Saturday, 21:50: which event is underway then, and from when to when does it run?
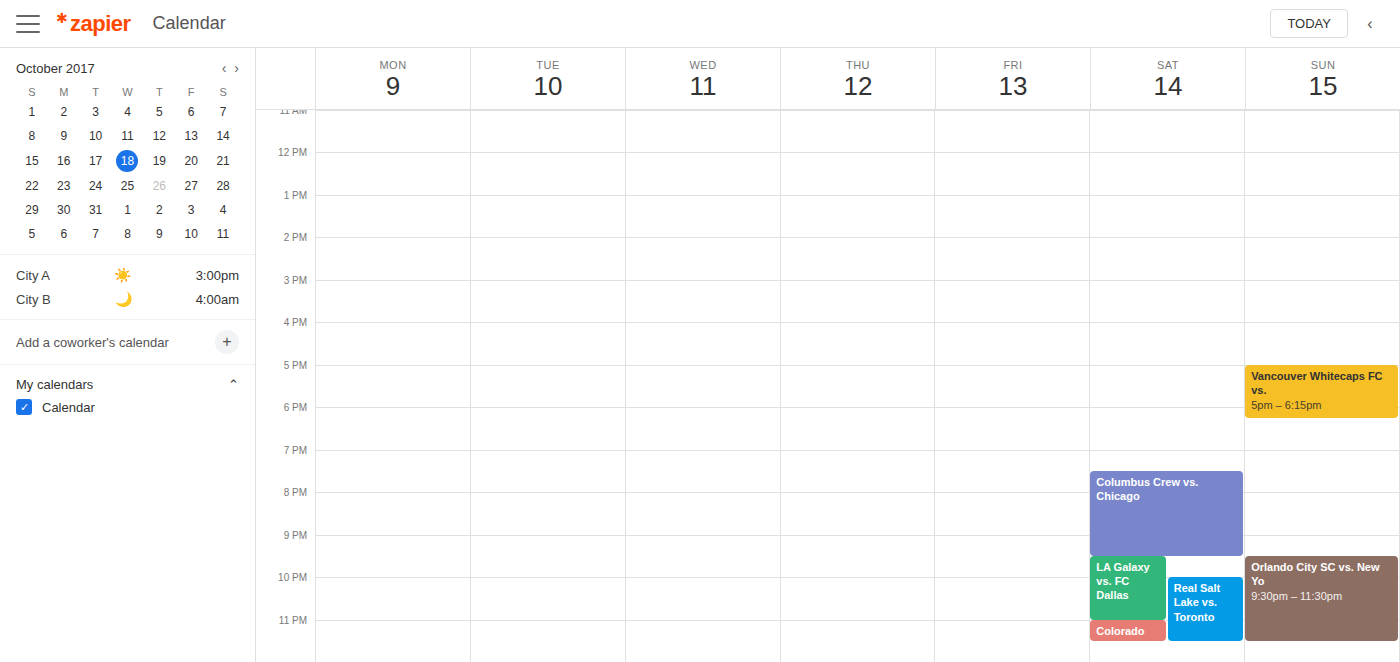
"LA Galaxy vs. FC Dallas", 21:30 to 23:00